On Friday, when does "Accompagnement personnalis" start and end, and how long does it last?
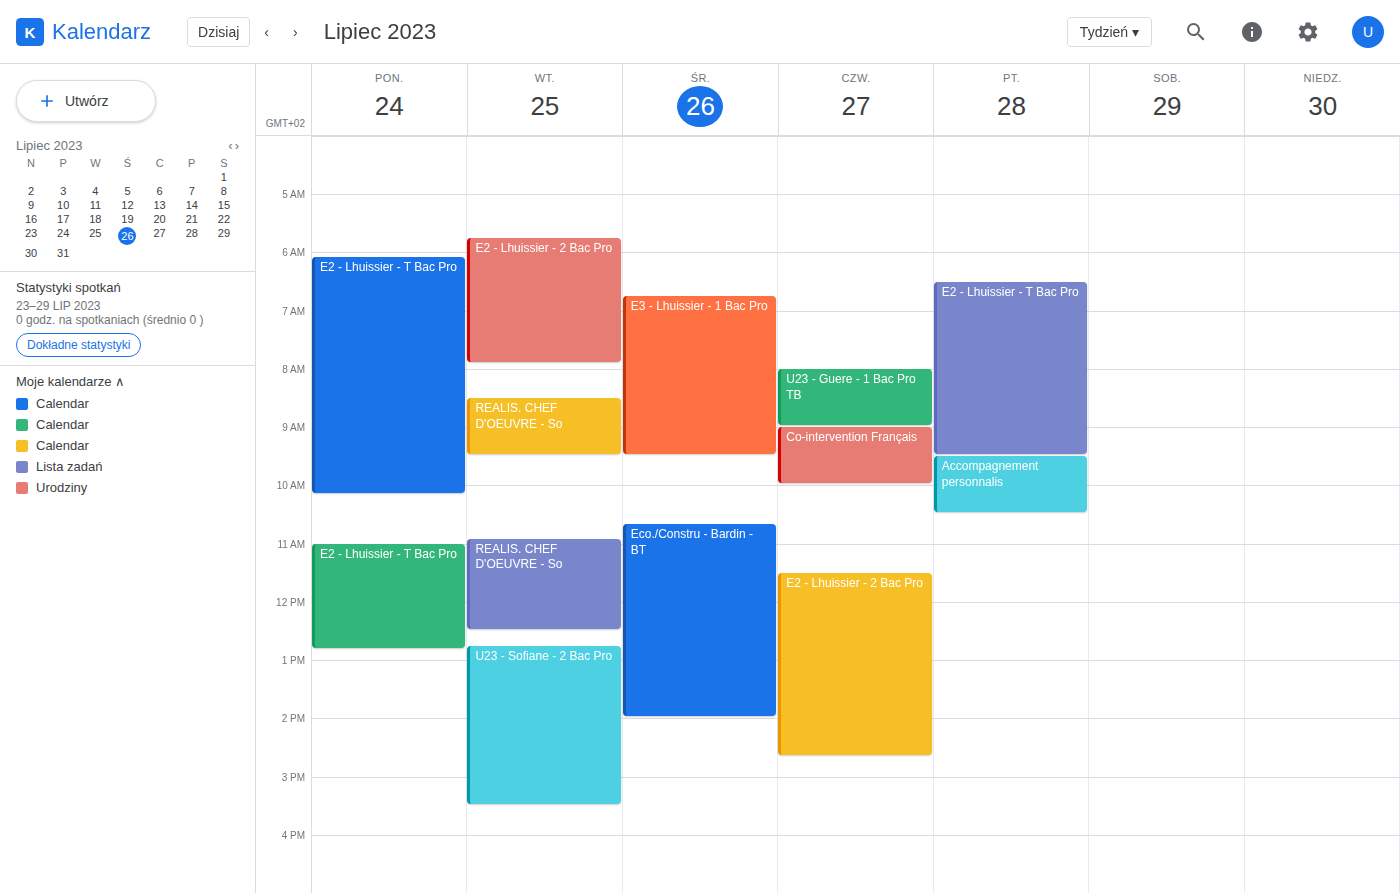
9:30 AM to 10:30 AM, 1 hour